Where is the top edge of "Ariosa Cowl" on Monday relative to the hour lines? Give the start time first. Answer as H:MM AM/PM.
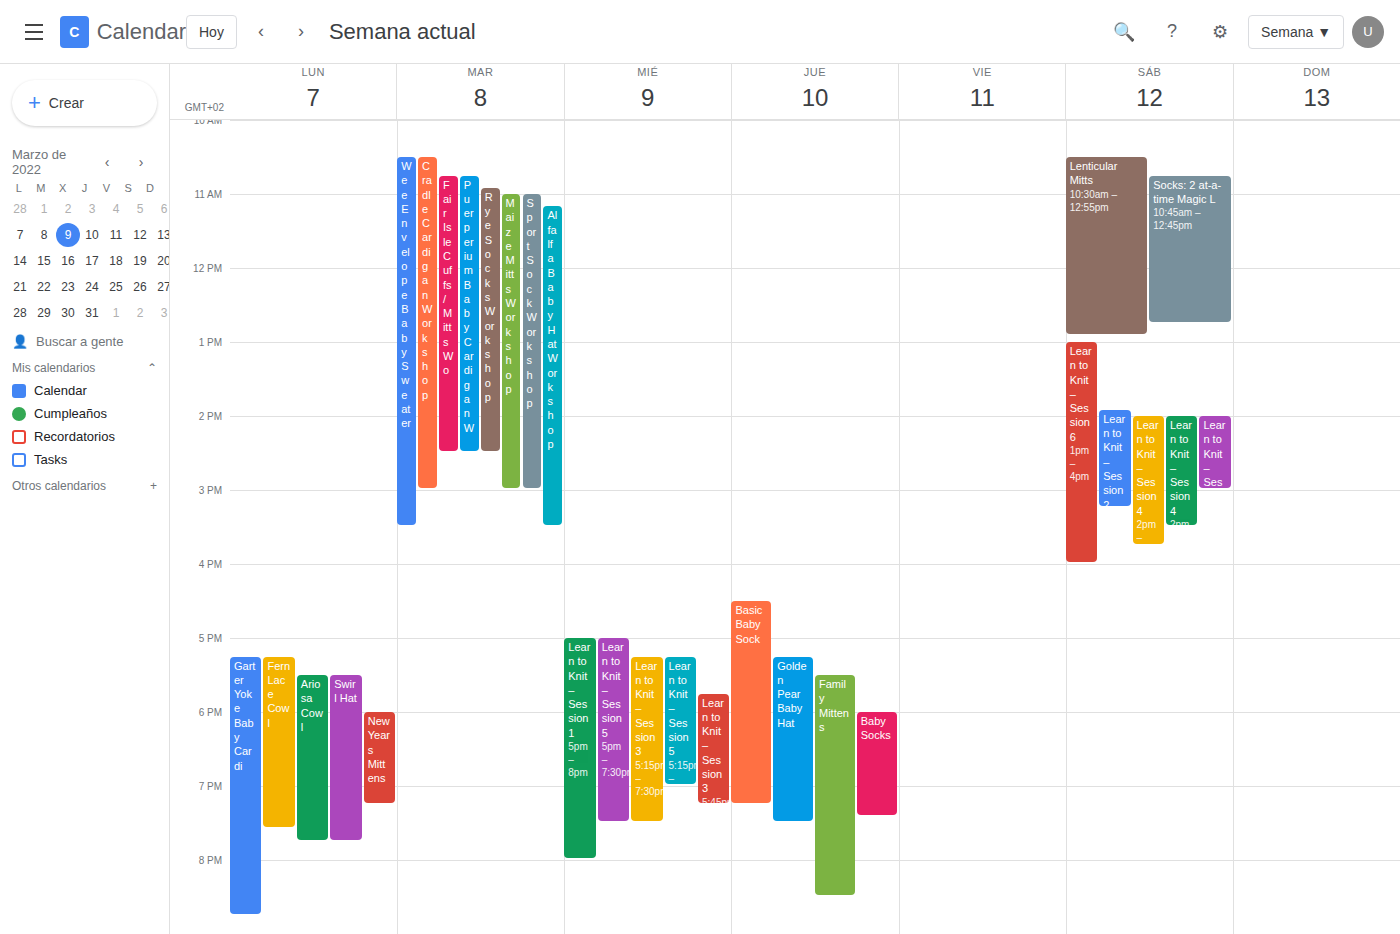
5:30 PM -- halfway between the 5 PM and 6 PM lines.